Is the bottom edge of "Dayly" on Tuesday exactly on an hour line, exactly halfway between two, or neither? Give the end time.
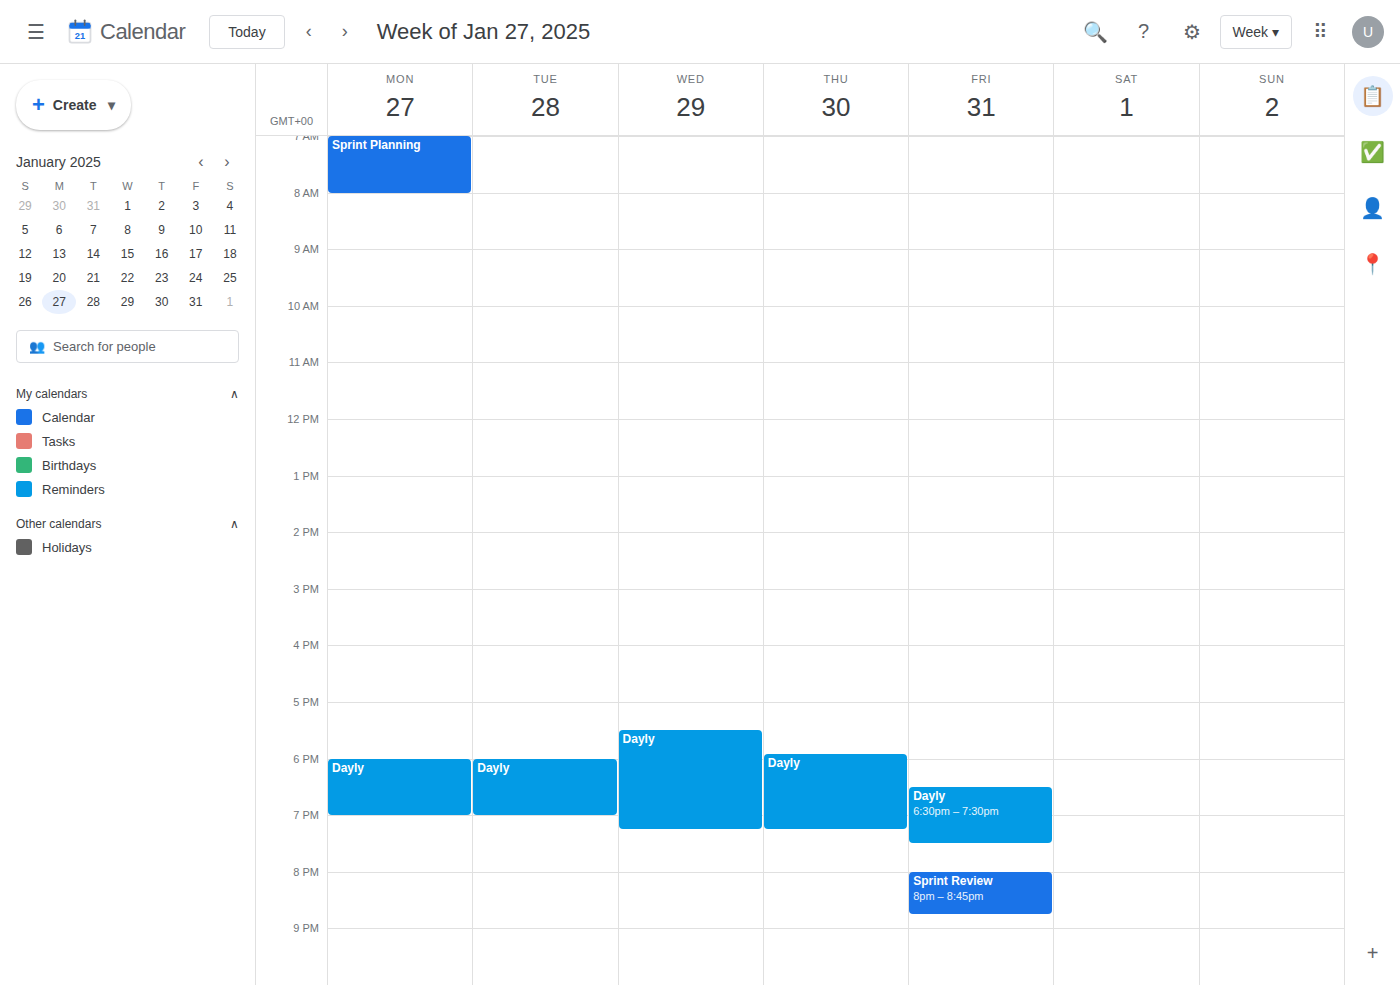
7:00 PM -- exactly on the 7 PM line.